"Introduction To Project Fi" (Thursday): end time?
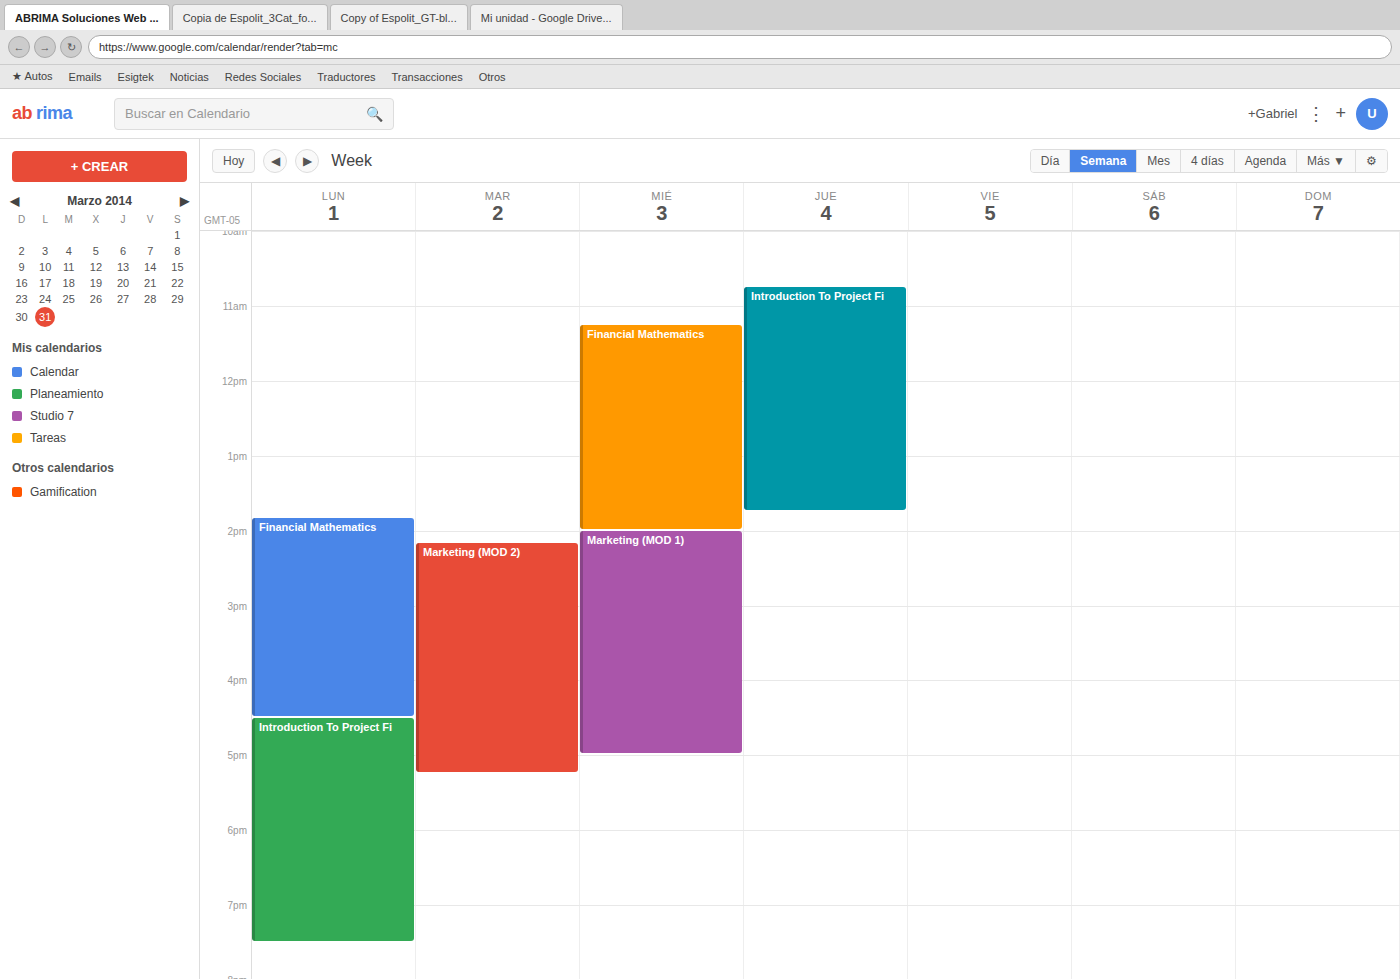
1:45 PM